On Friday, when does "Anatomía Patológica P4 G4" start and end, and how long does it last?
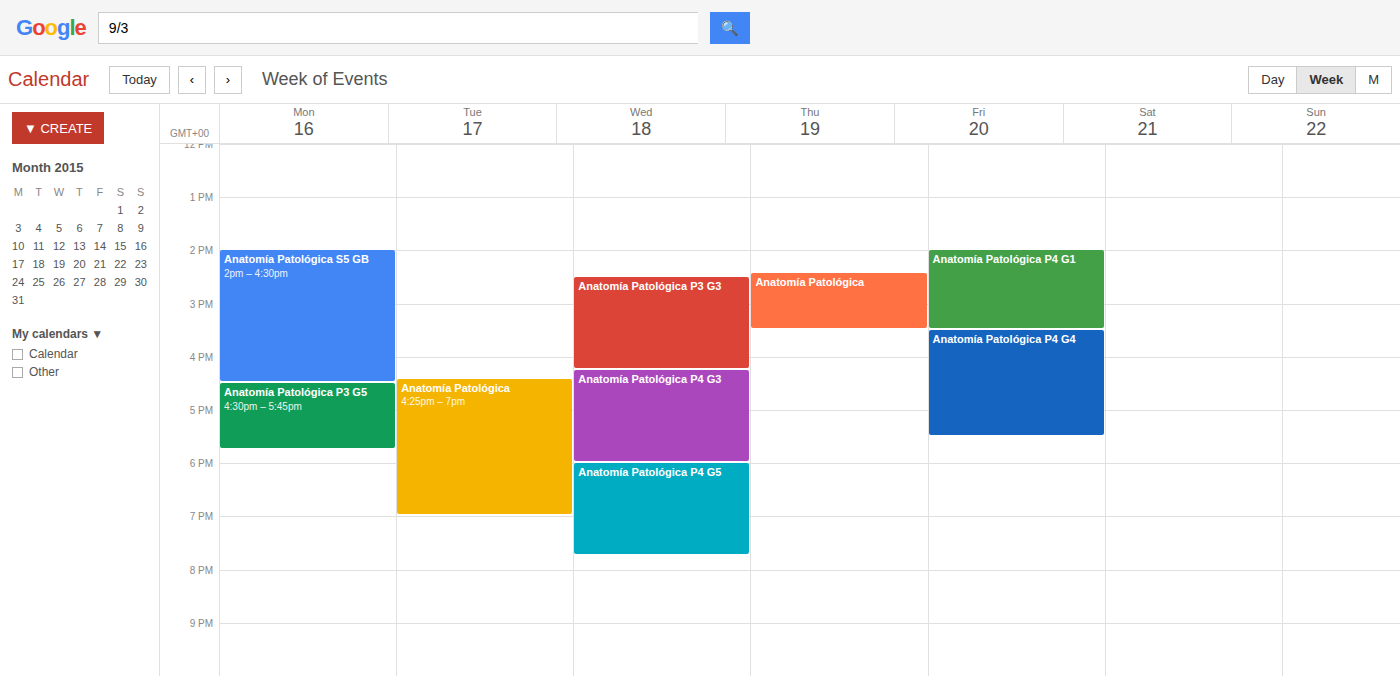
3:30 PM to 5:30 PM, 2 hours